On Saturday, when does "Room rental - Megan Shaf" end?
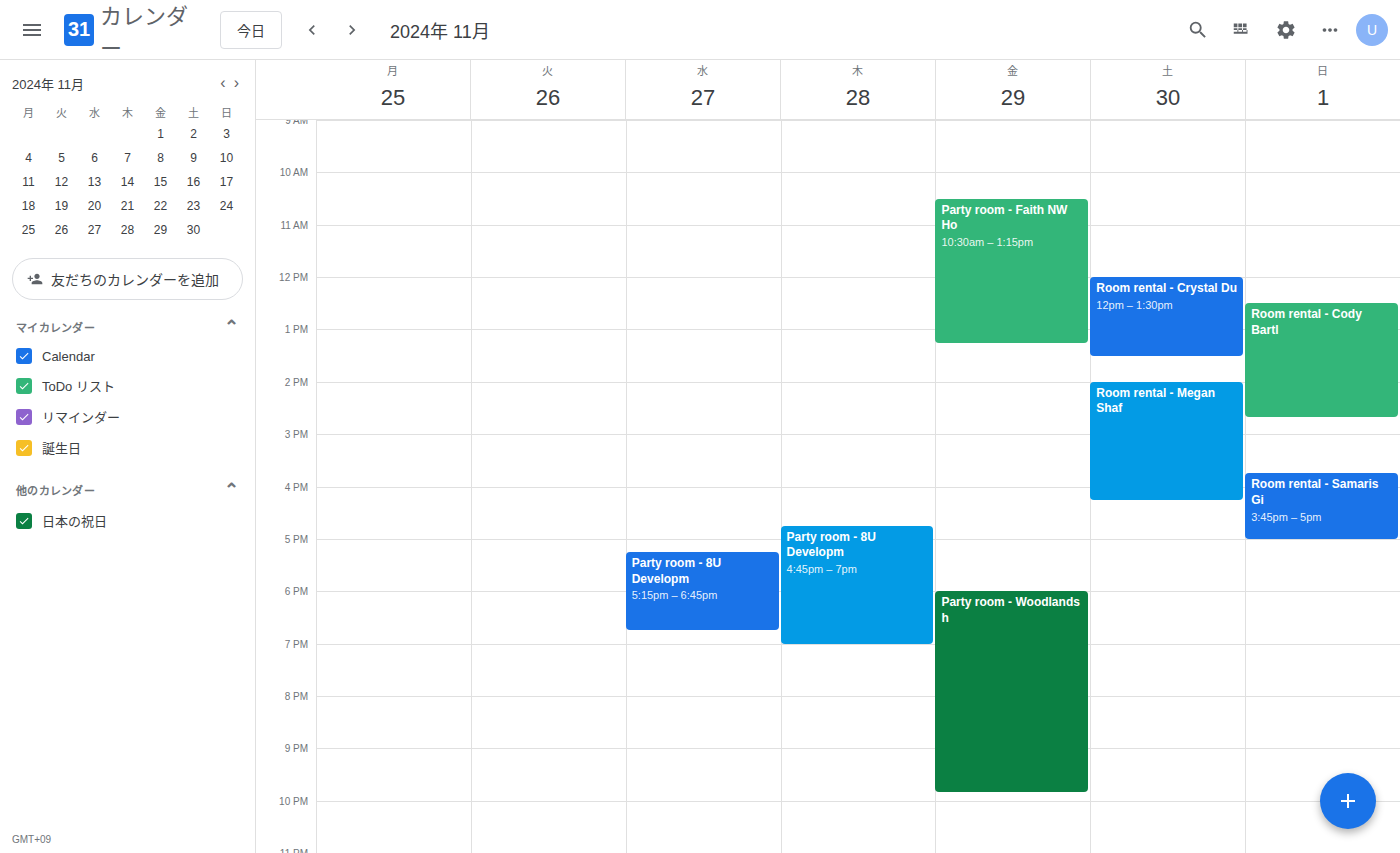
16:15